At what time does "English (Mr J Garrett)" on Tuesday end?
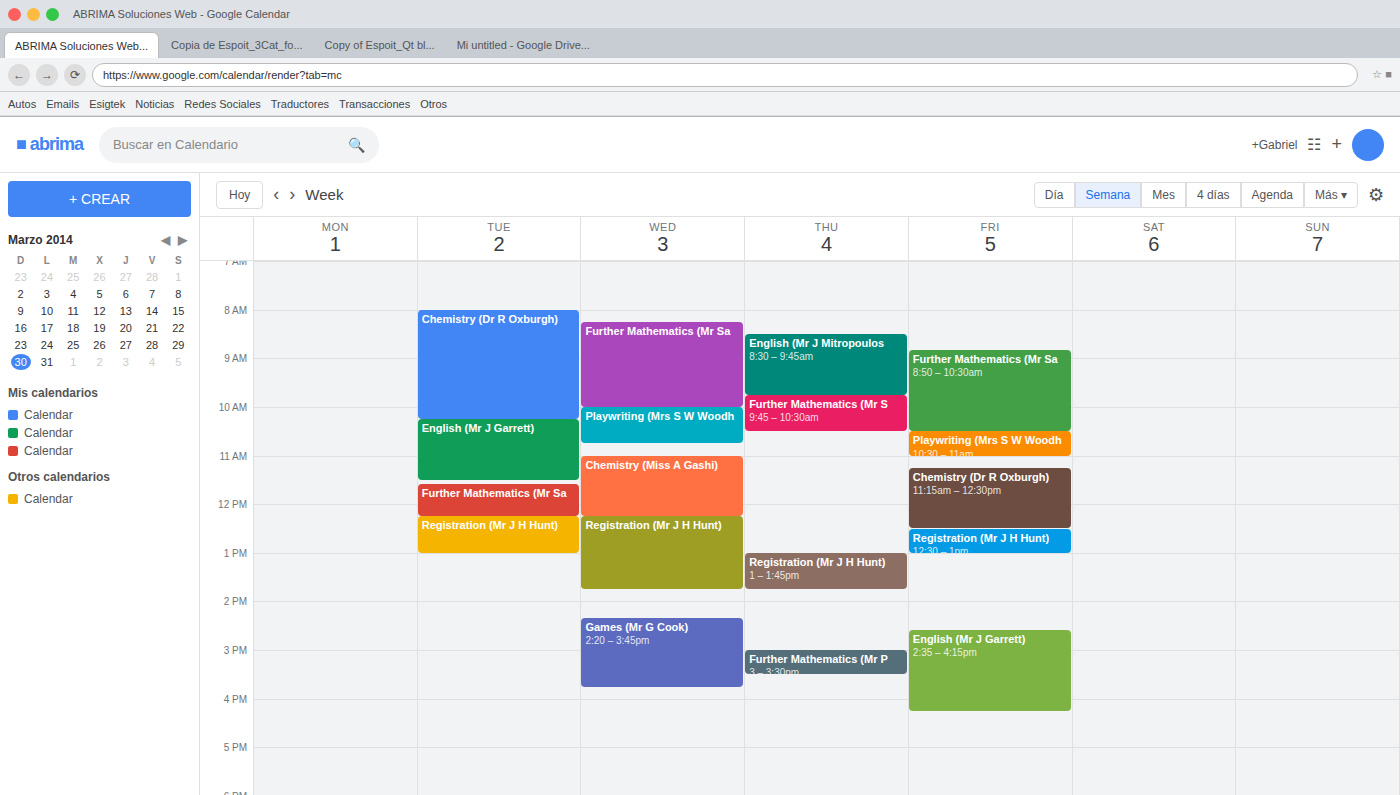
11:30 AM